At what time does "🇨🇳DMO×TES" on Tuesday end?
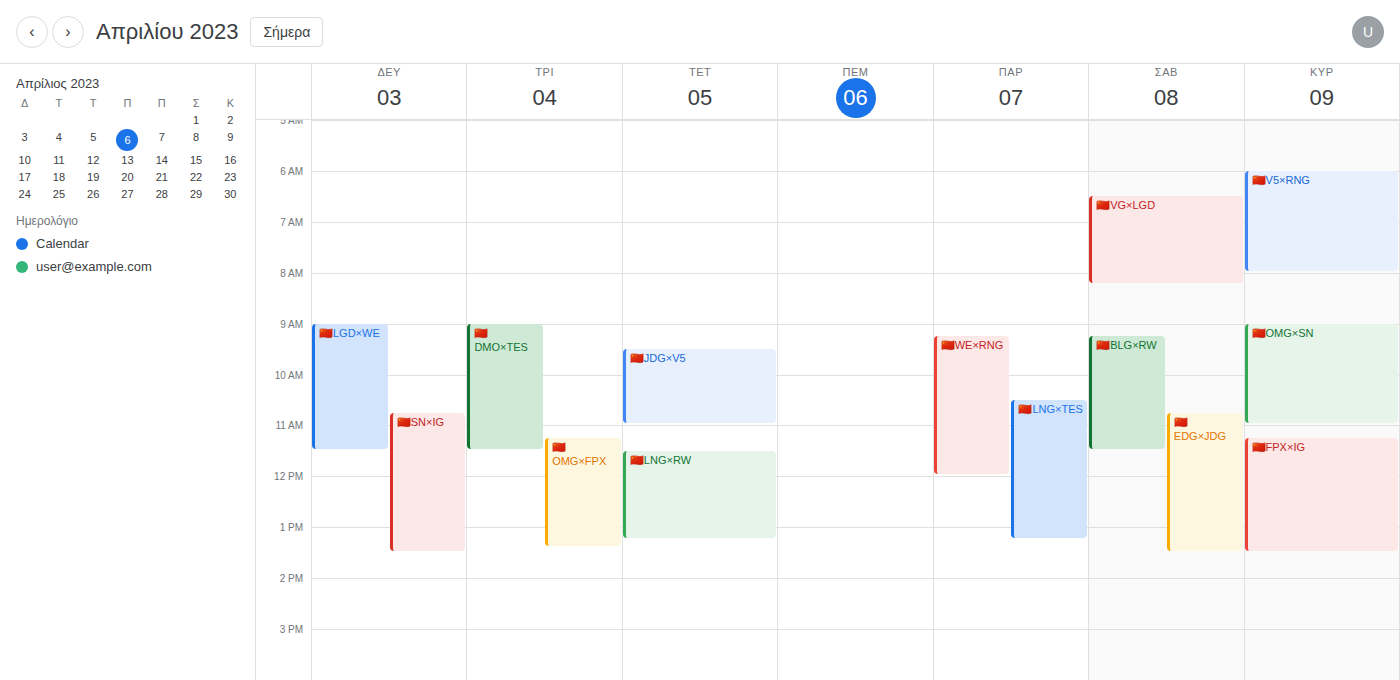
11:30 AM